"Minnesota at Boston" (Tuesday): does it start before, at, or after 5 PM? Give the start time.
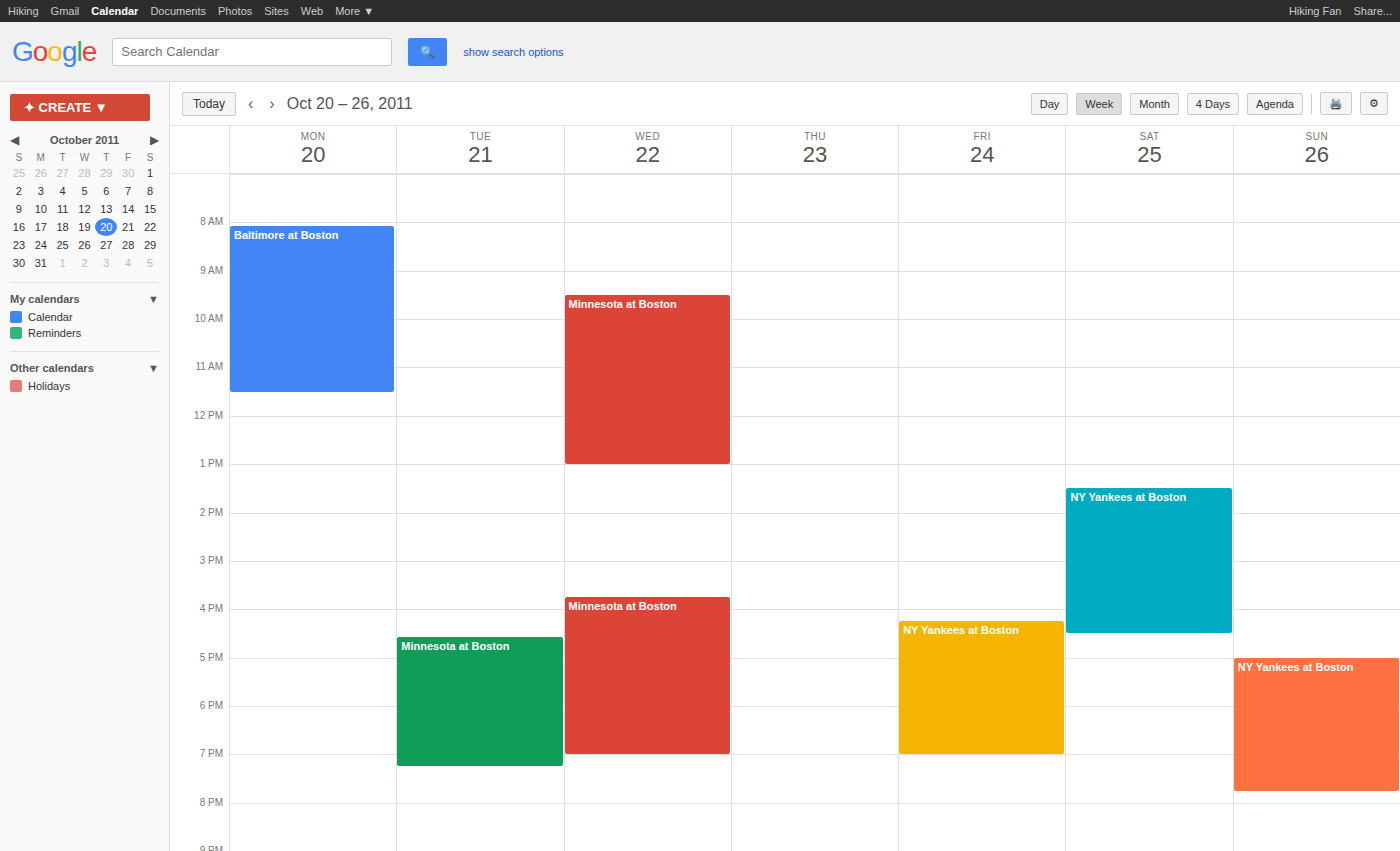
4:35 PM -- before 5 PM, 25 minutes above the 5 PM line.